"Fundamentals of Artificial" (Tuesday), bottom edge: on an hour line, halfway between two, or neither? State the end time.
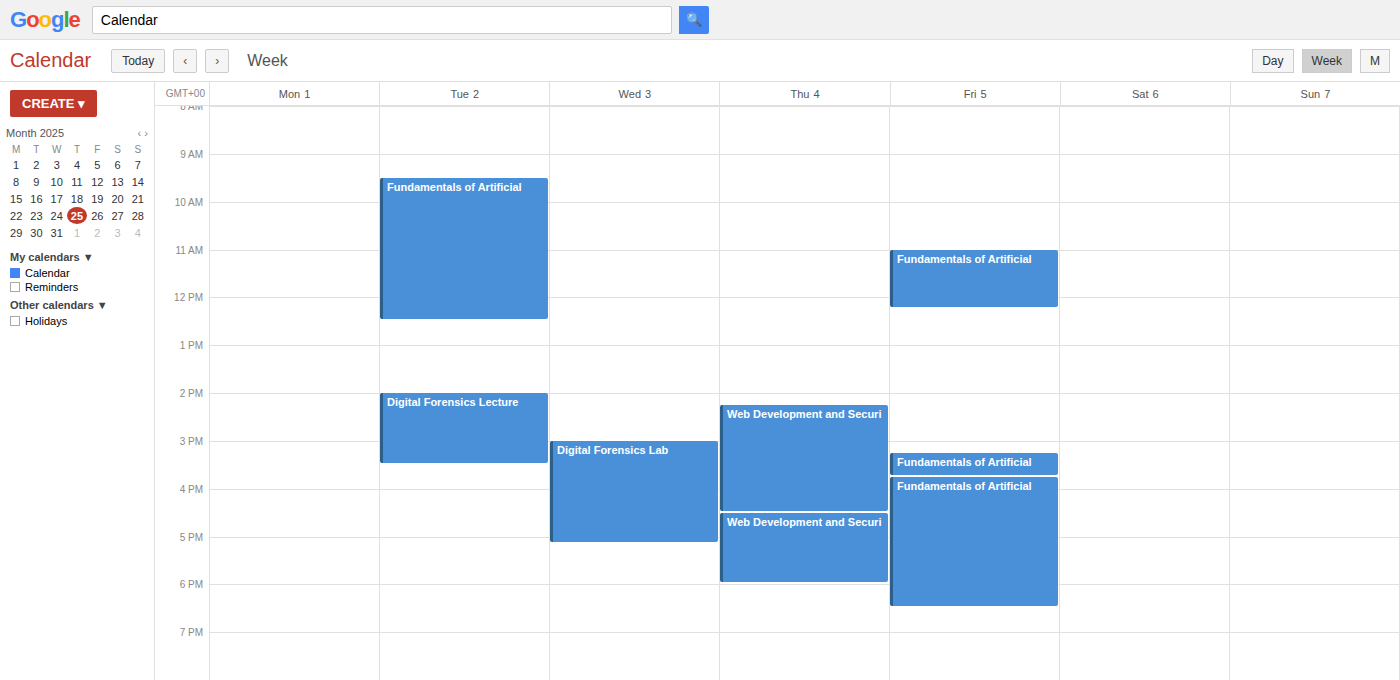
12:30 PM -- halfway between the 12 PM and 1 PM lines.